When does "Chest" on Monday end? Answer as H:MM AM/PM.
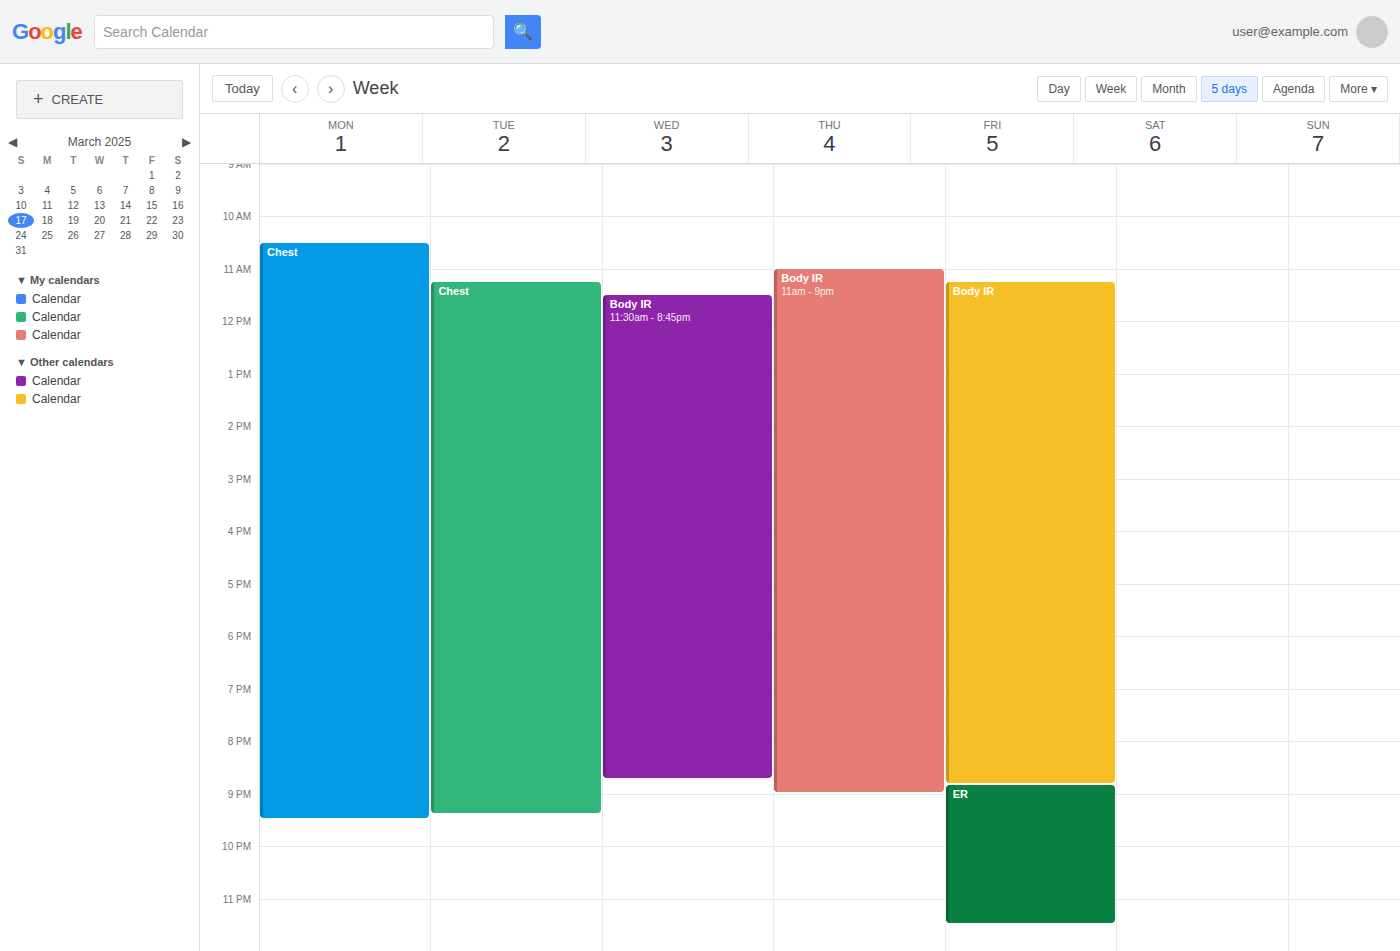
9:30 PM